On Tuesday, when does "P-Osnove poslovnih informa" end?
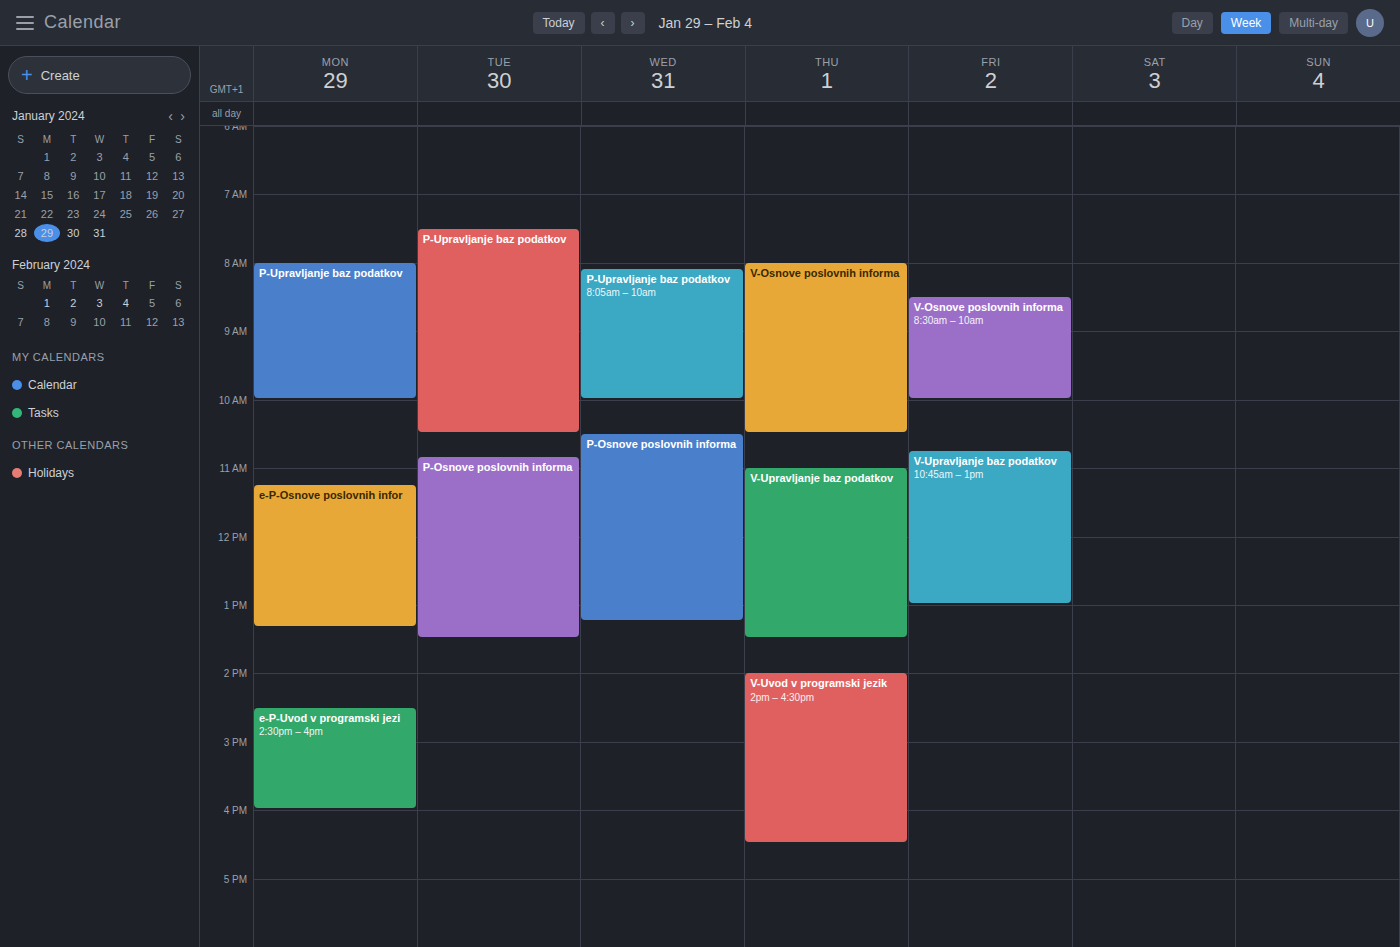
1:30 PM